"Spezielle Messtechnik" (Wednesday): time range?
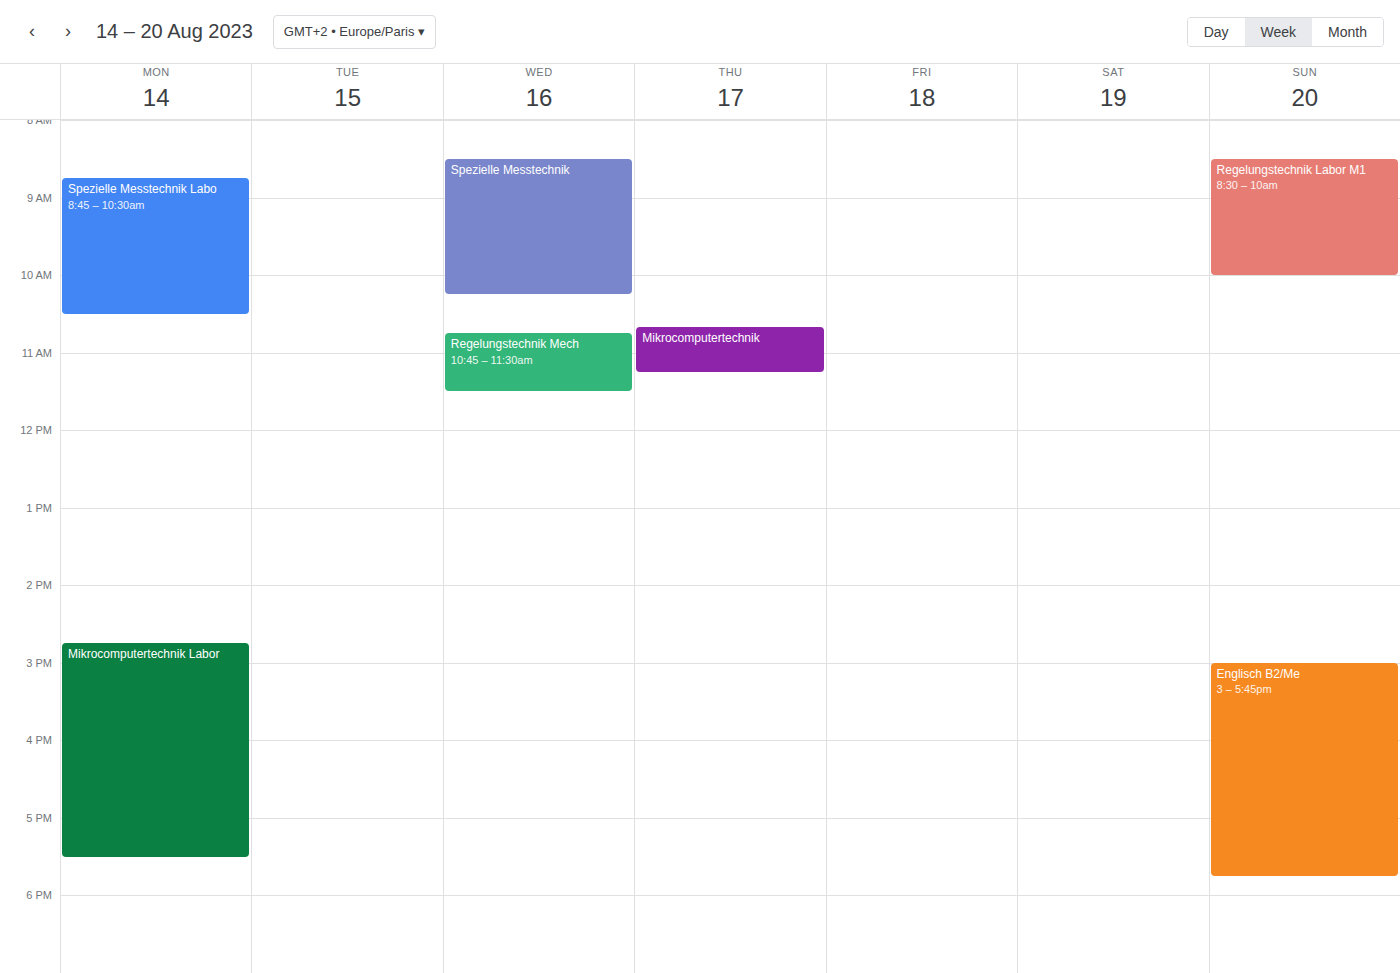
08:30 to 10:15